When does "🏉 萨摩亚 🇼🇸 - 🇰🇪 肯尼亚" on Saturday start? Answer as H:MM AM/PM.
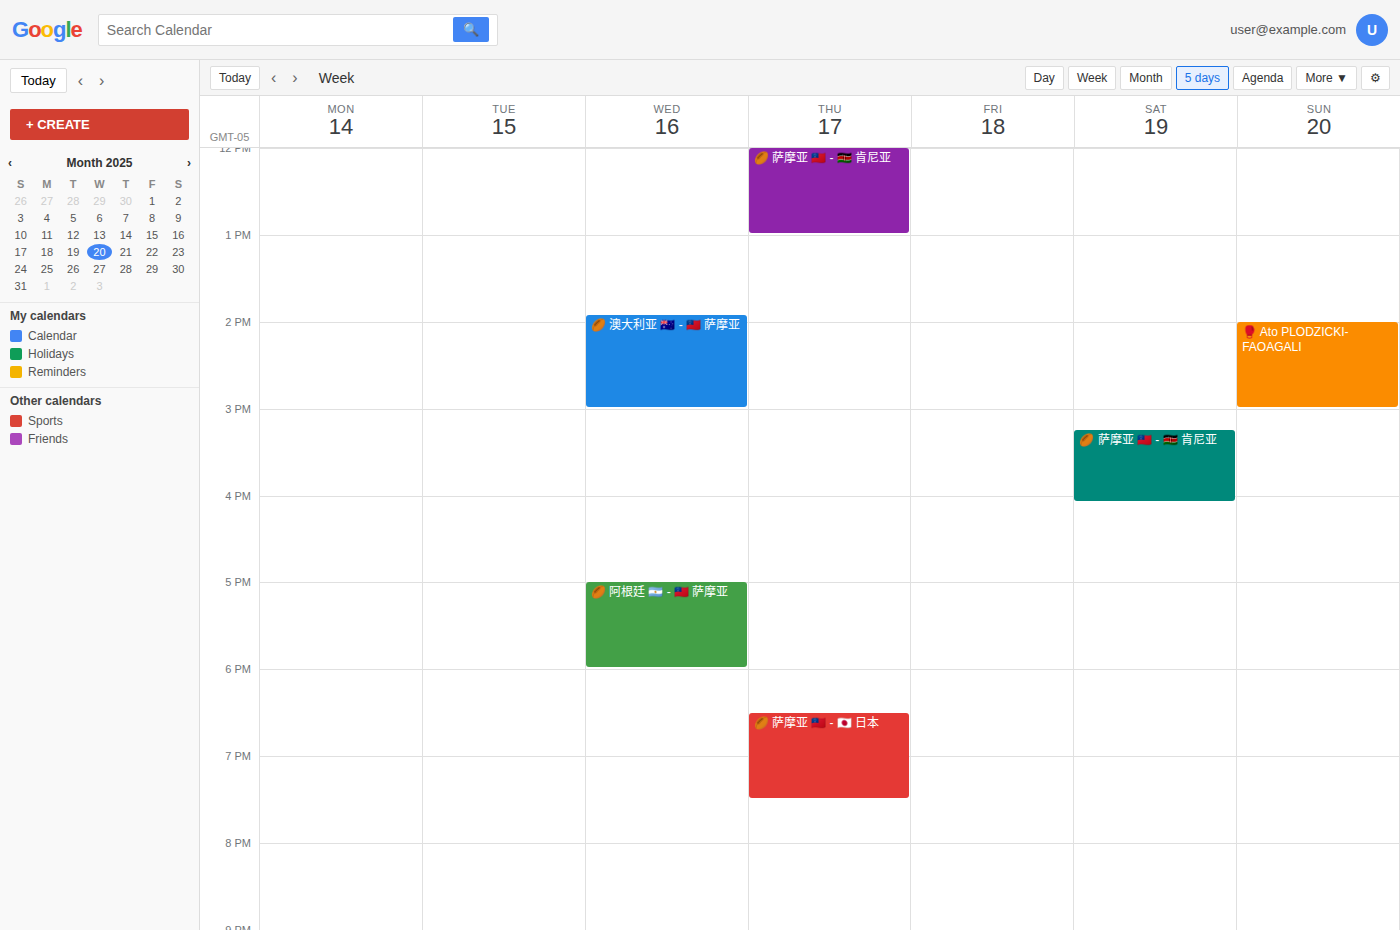
3:15 PM